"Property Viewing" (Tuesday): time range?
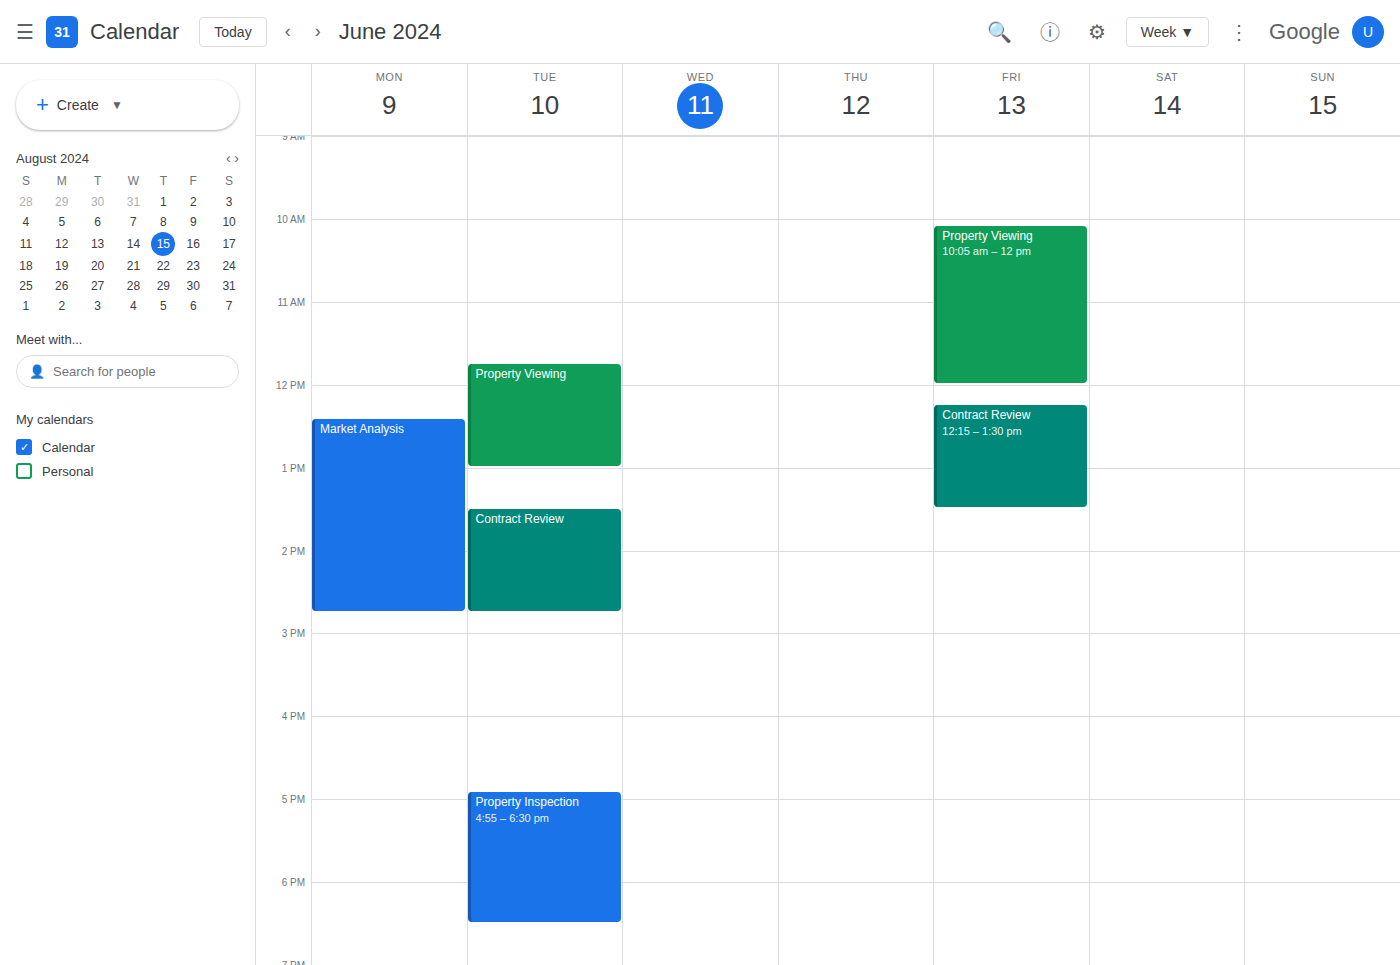
11:45 to 13:00